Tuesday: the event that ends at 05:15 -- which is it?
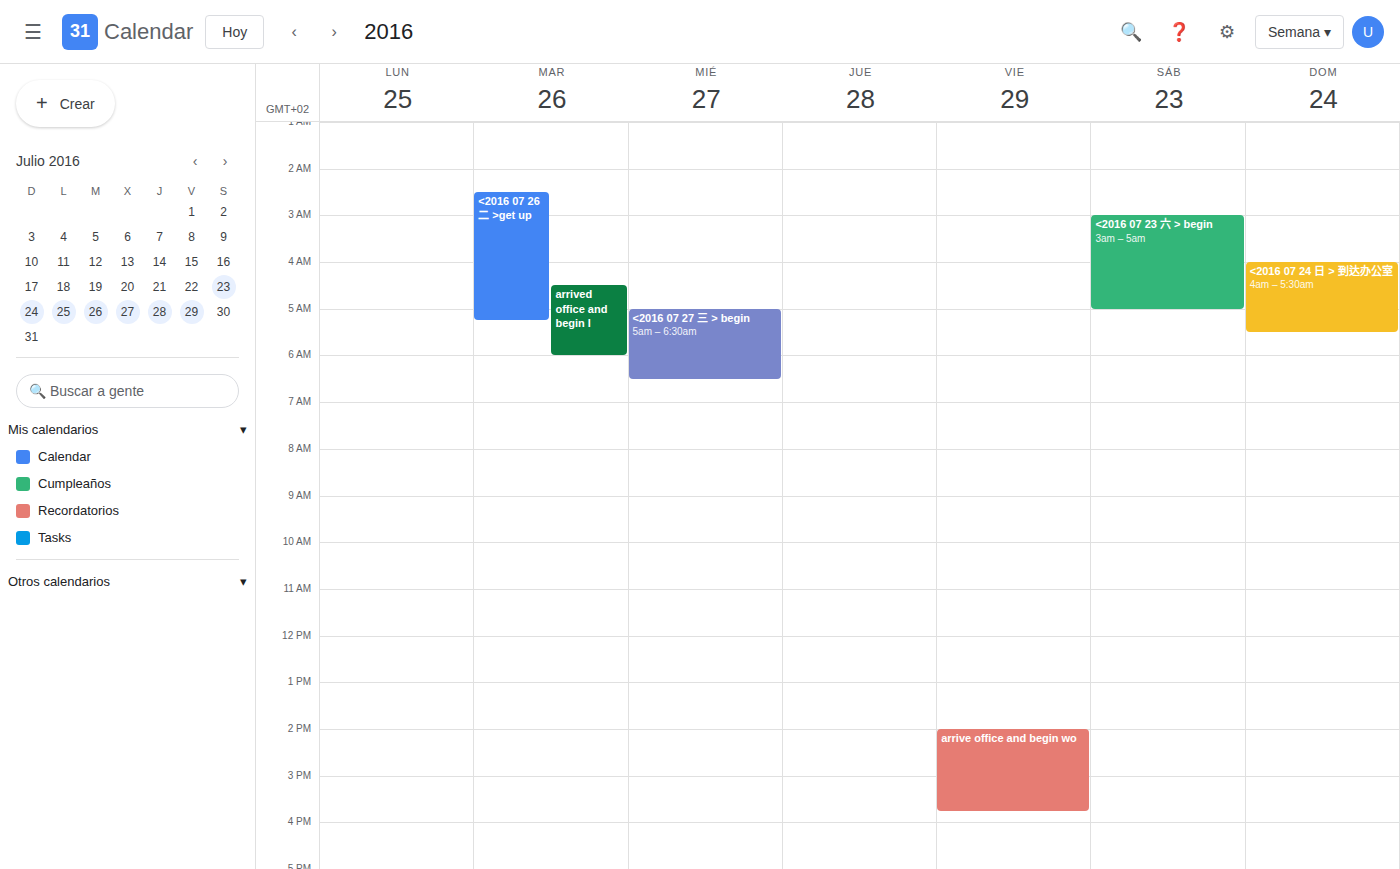
"<2016 07 26 二 >get up"